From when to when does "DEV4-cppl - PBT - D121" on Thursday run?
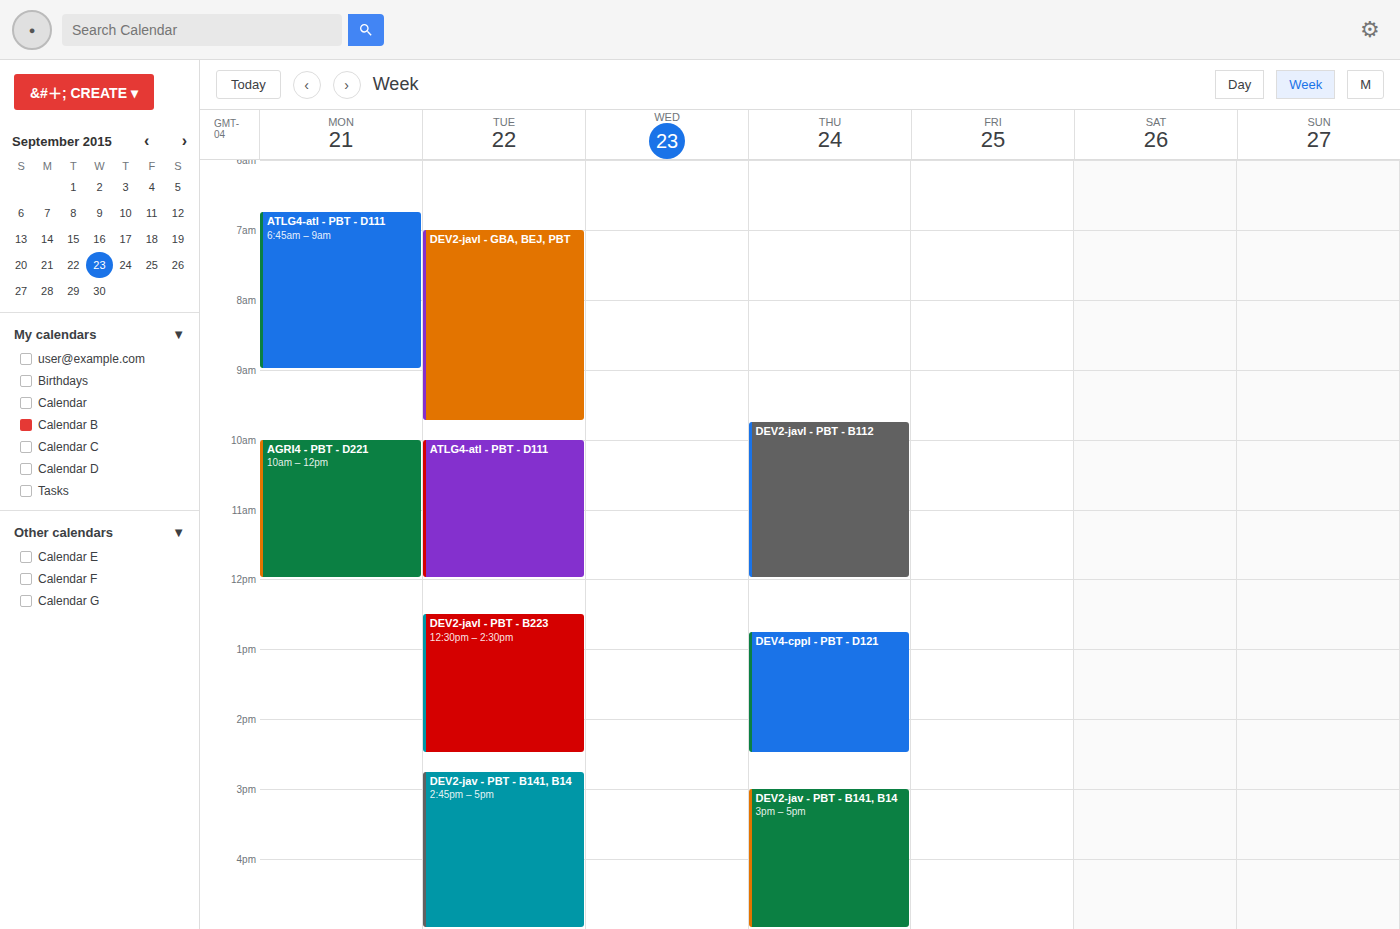
12:45 PM to 2:30 PM